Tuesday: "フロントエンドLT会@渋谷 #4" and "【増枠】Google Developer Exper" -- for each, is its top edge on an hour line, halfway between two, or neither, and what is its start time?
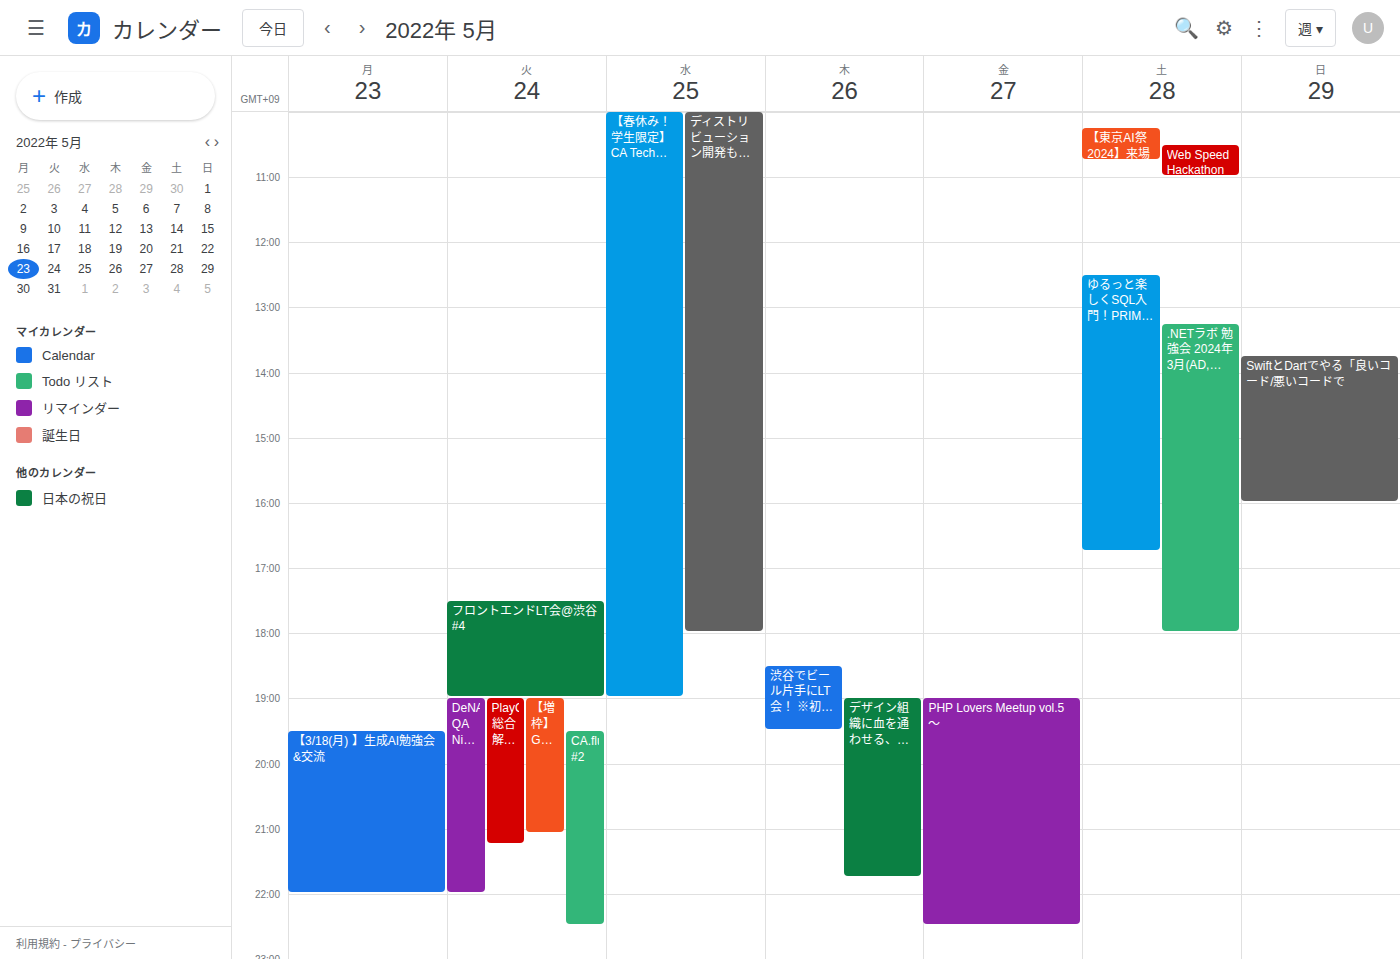
"フロントエンドLT会@渋谷 #4": 5:30 PM, halfway between the 5 PM and 6 PM lines. "【増枠】Google Developer Exper": 7:00 PM, exactly on the 7 PM line.